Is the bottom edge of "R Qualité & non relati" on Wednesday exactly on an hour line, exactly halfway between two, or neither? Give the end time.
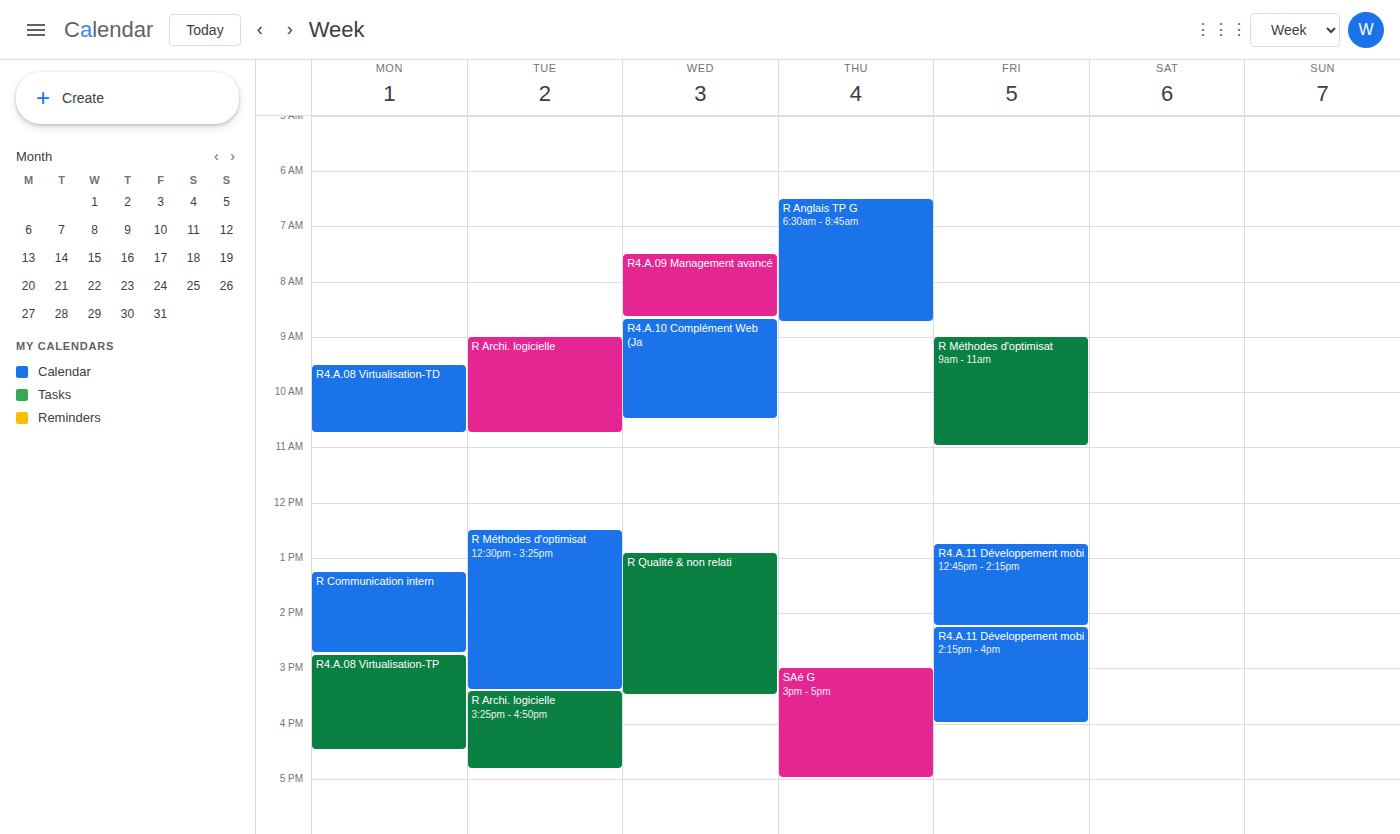
3:30 PM -- halfway between the 3 PM and 4 PM lines.